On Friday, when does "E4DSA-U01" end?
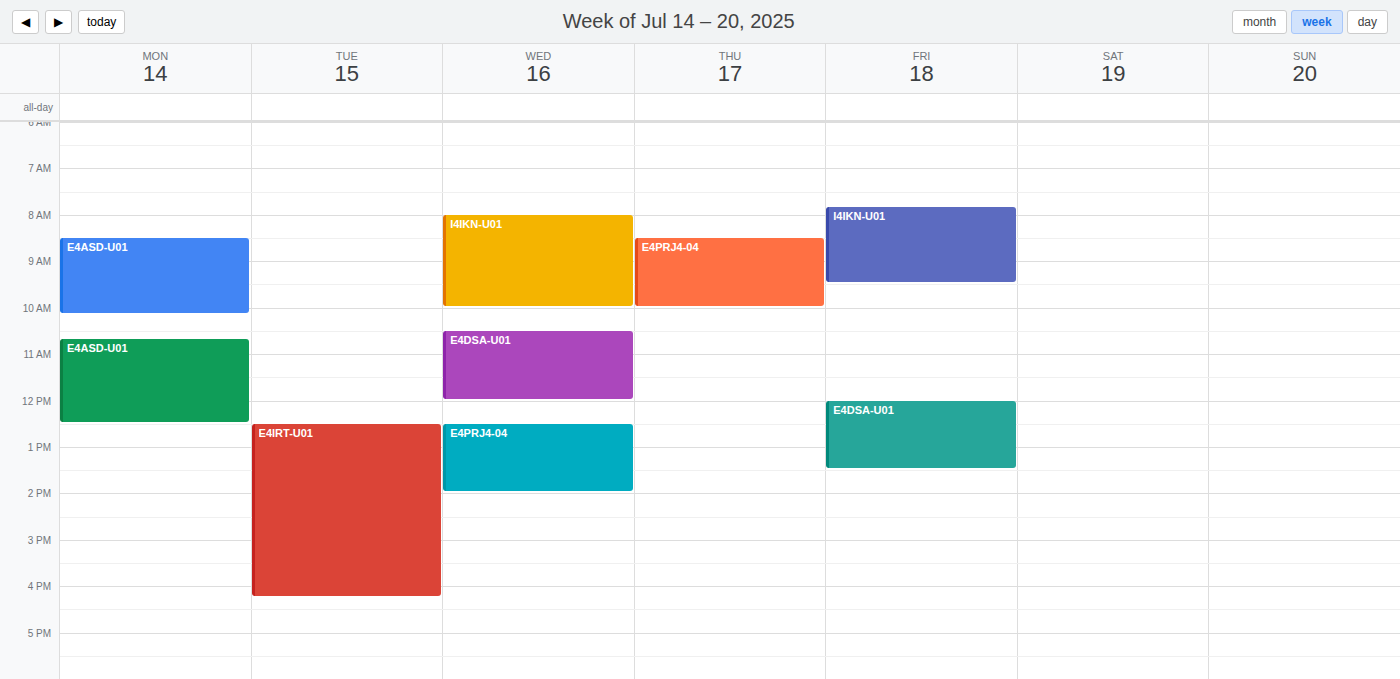
1:30 PM